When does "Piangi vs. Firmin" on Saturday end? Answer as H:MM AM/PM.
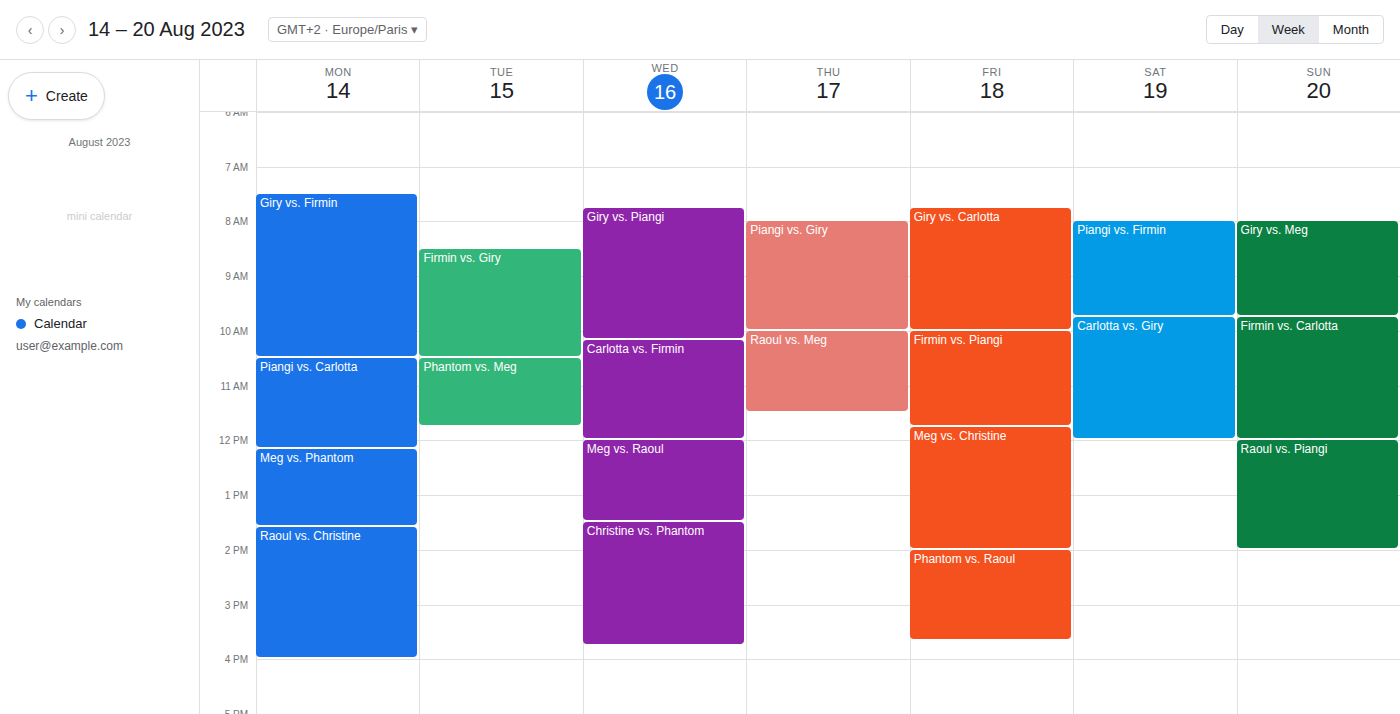
9:45 AM